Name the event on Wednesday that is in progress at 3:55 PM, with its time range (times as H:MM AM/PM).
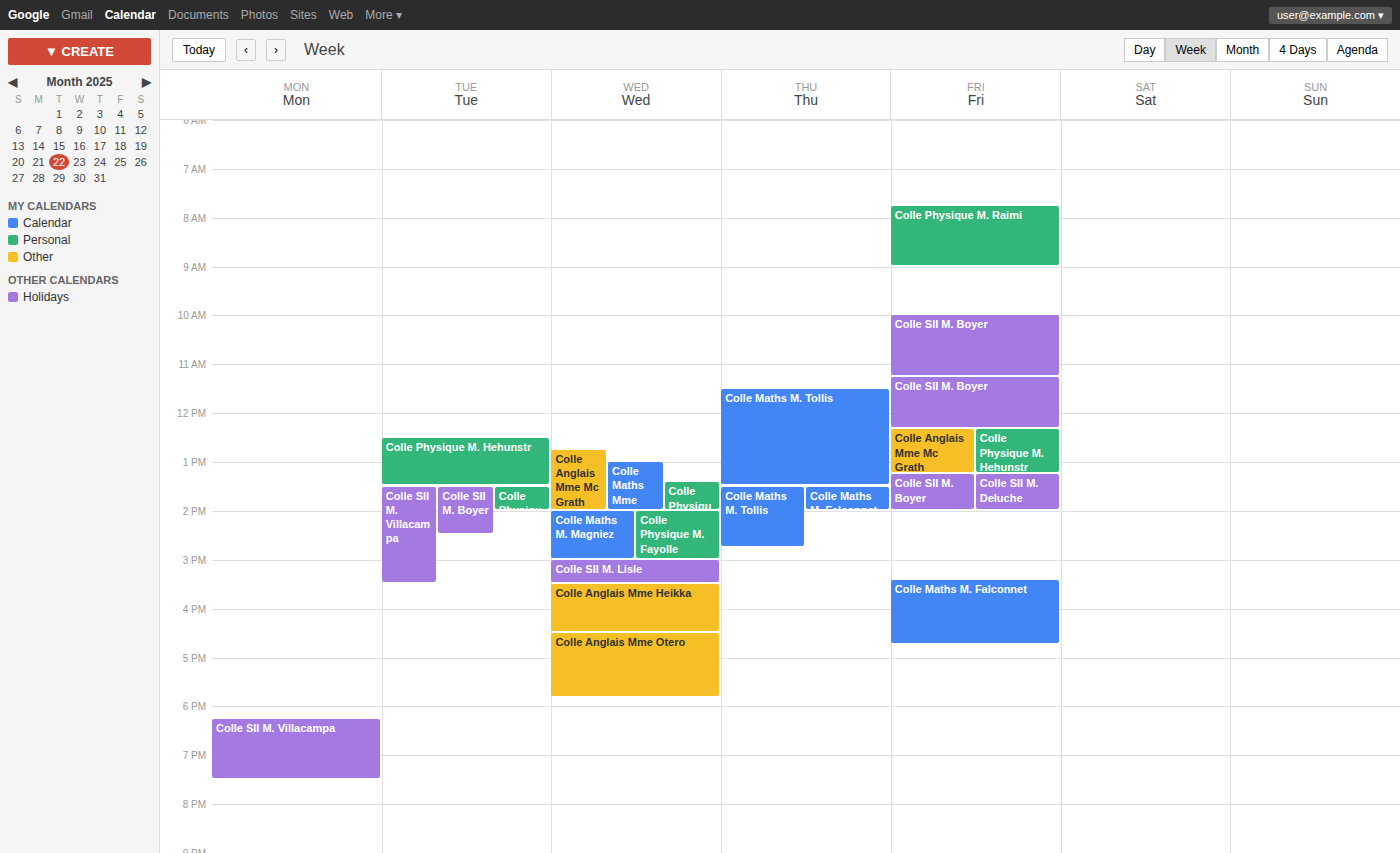
"Colle Anglais Mme Heikka", 3:30 PM to 4:30 PM